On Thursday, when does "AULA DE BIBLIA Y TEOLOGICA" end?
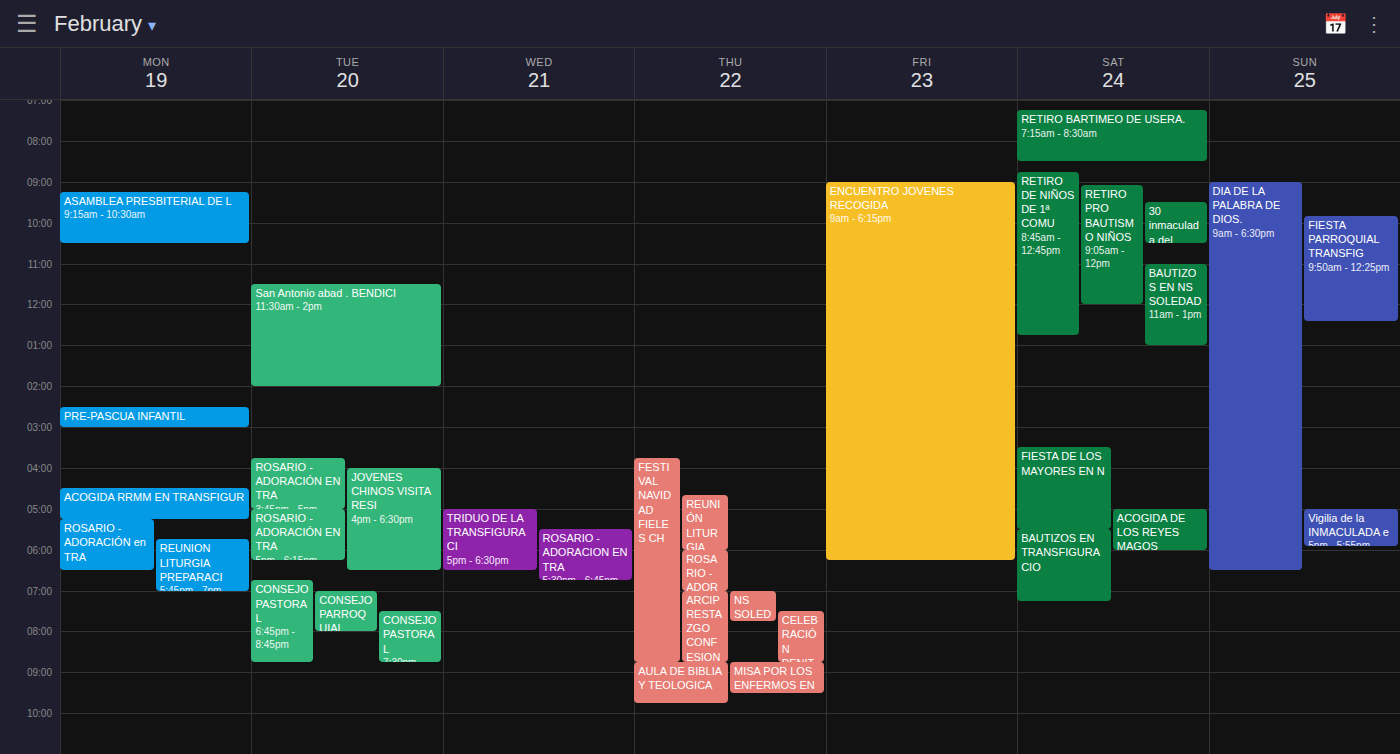
9:45 PM